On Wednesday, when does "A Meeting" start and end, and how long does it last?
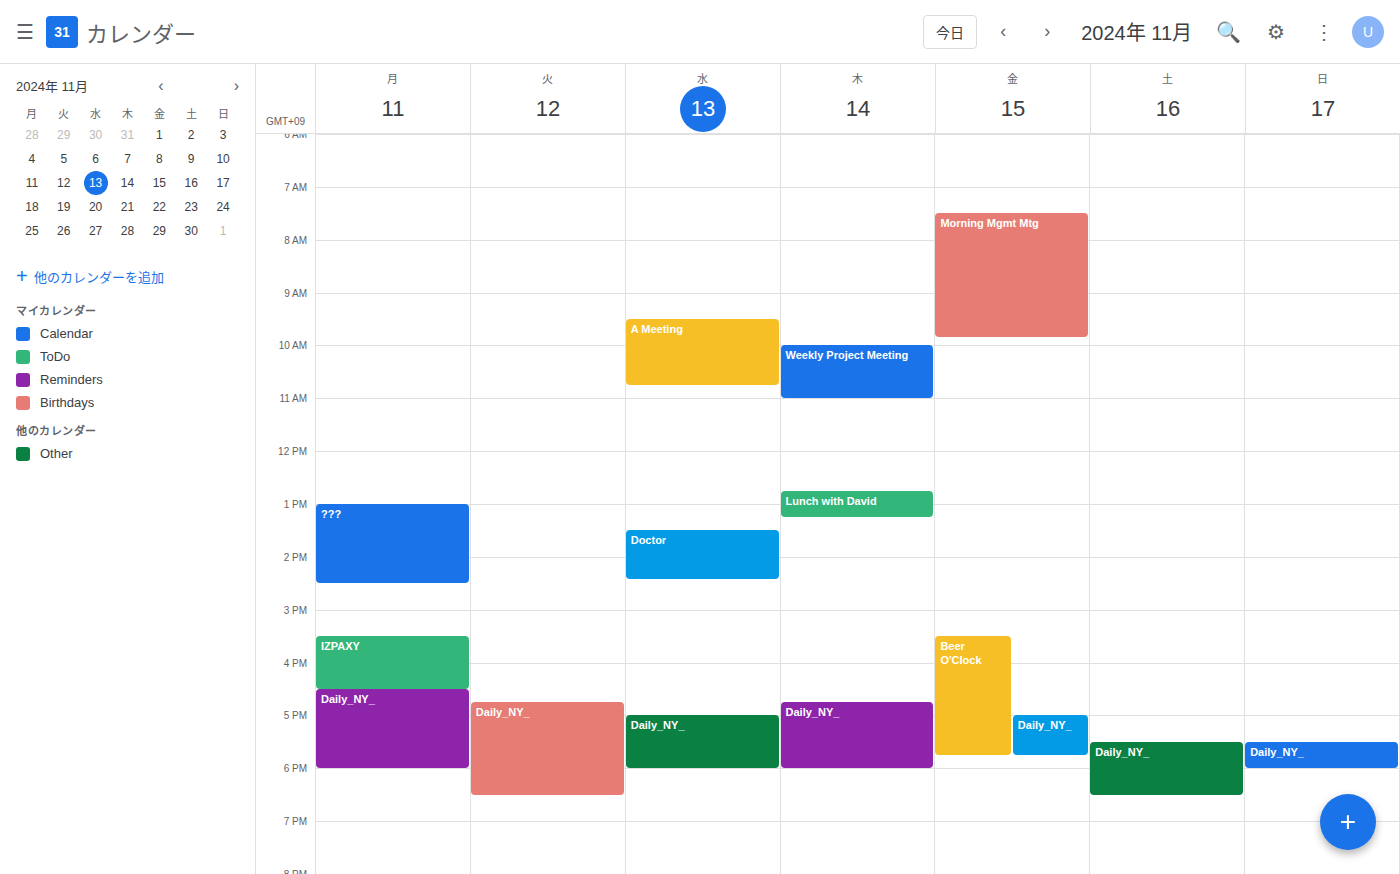
9:30 AM to 10:45 AM, 1 hour 15 minutes